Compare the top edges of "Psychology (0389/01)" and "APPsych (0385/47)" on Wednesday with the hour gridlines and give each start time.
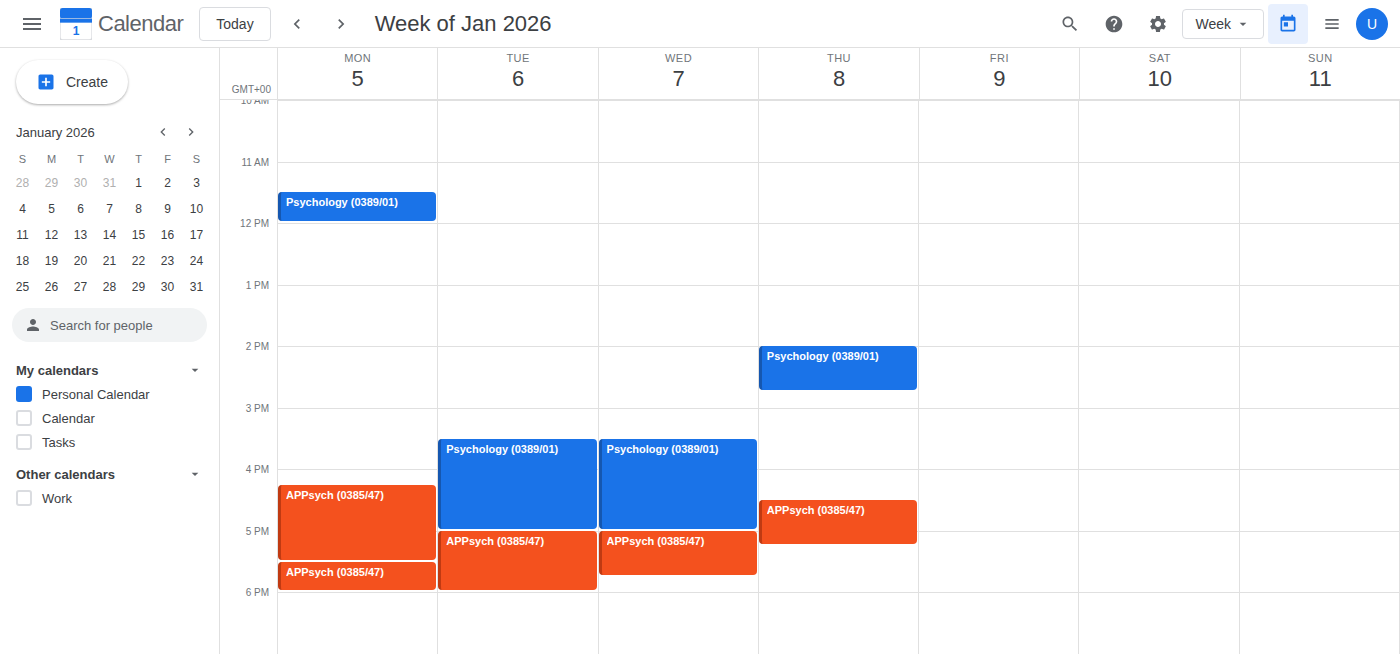
"Psychology (0389/01)": 3:30 PM, halfway between the 3 PM and 4 PM lines. "APPsych (0385/47)": 5:00 PM, exactly on the 5 PM line.